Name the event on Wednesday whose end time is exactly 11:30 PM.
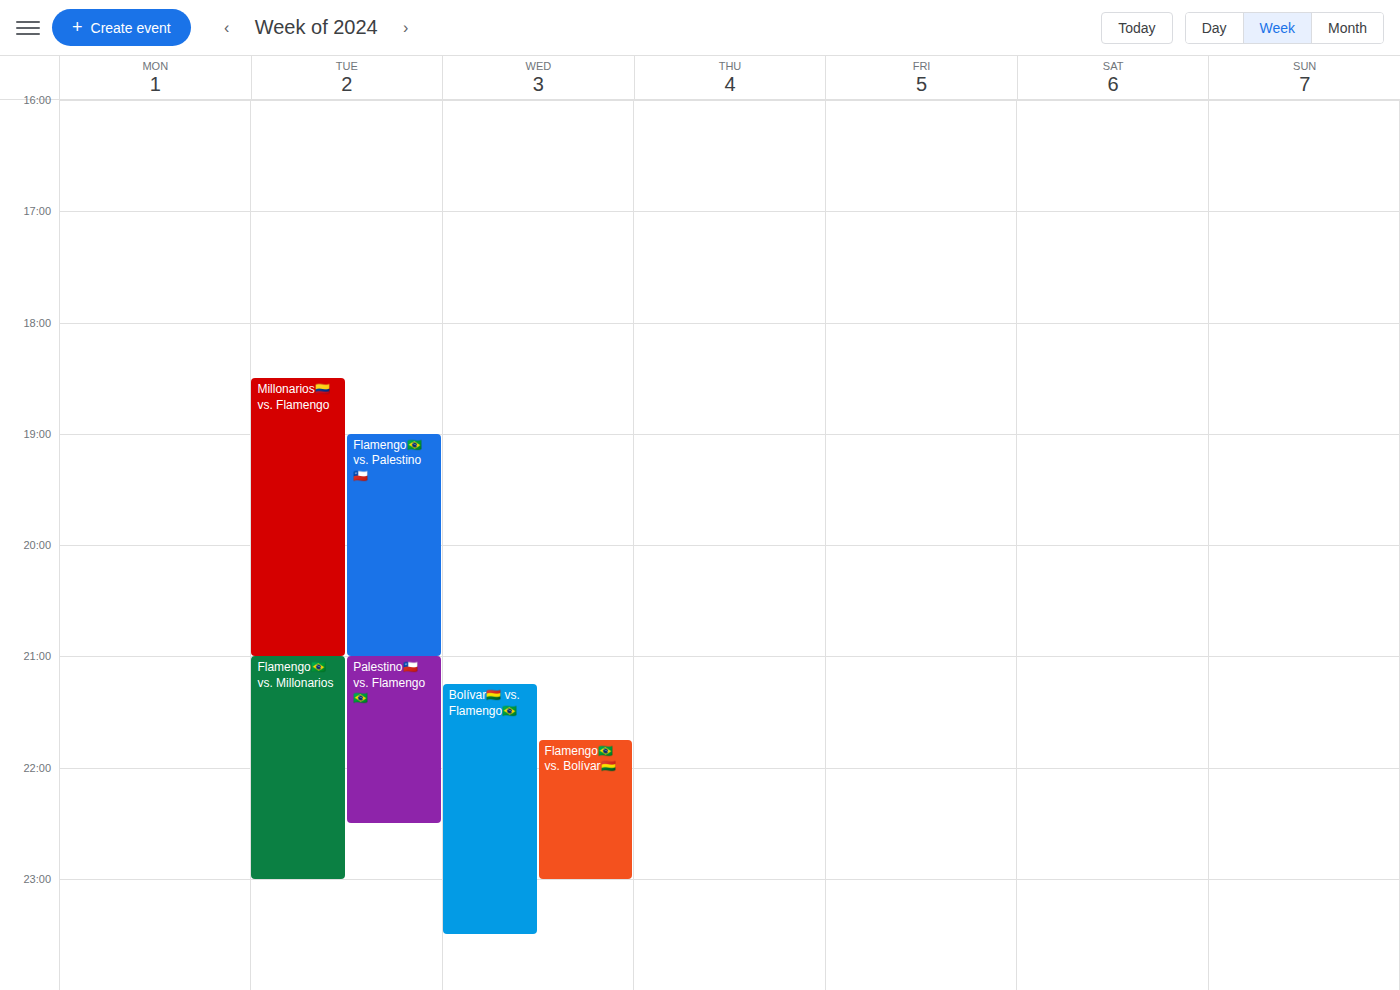
"Bolívar🇧🇴 vs. Flamengo🇧🇷"